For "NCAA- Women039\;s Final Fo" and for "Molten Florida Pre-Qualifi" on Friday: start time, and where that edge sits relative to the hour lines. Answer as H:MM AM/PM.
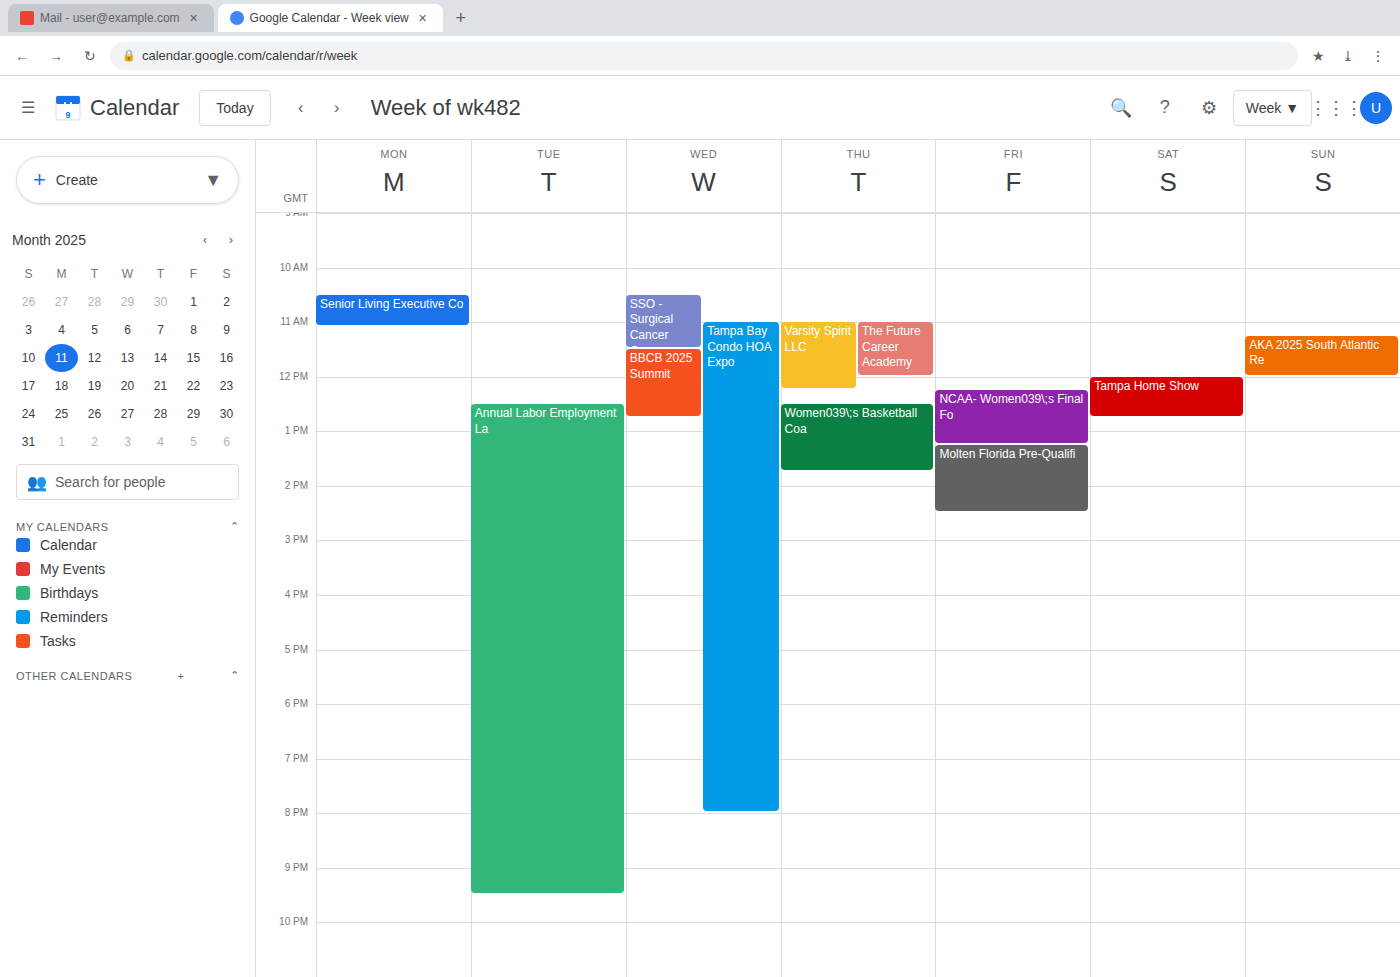
"NCAA- Women039\;s Final Fo": 12:15 PM, neither: a quarter of the way from the 12 PM line to the 1 PM line. "Molten Florida Pre-Qualifi": 1:15 PM, neither: a quarter of the way from the 1 PM line to the 2 PM line.